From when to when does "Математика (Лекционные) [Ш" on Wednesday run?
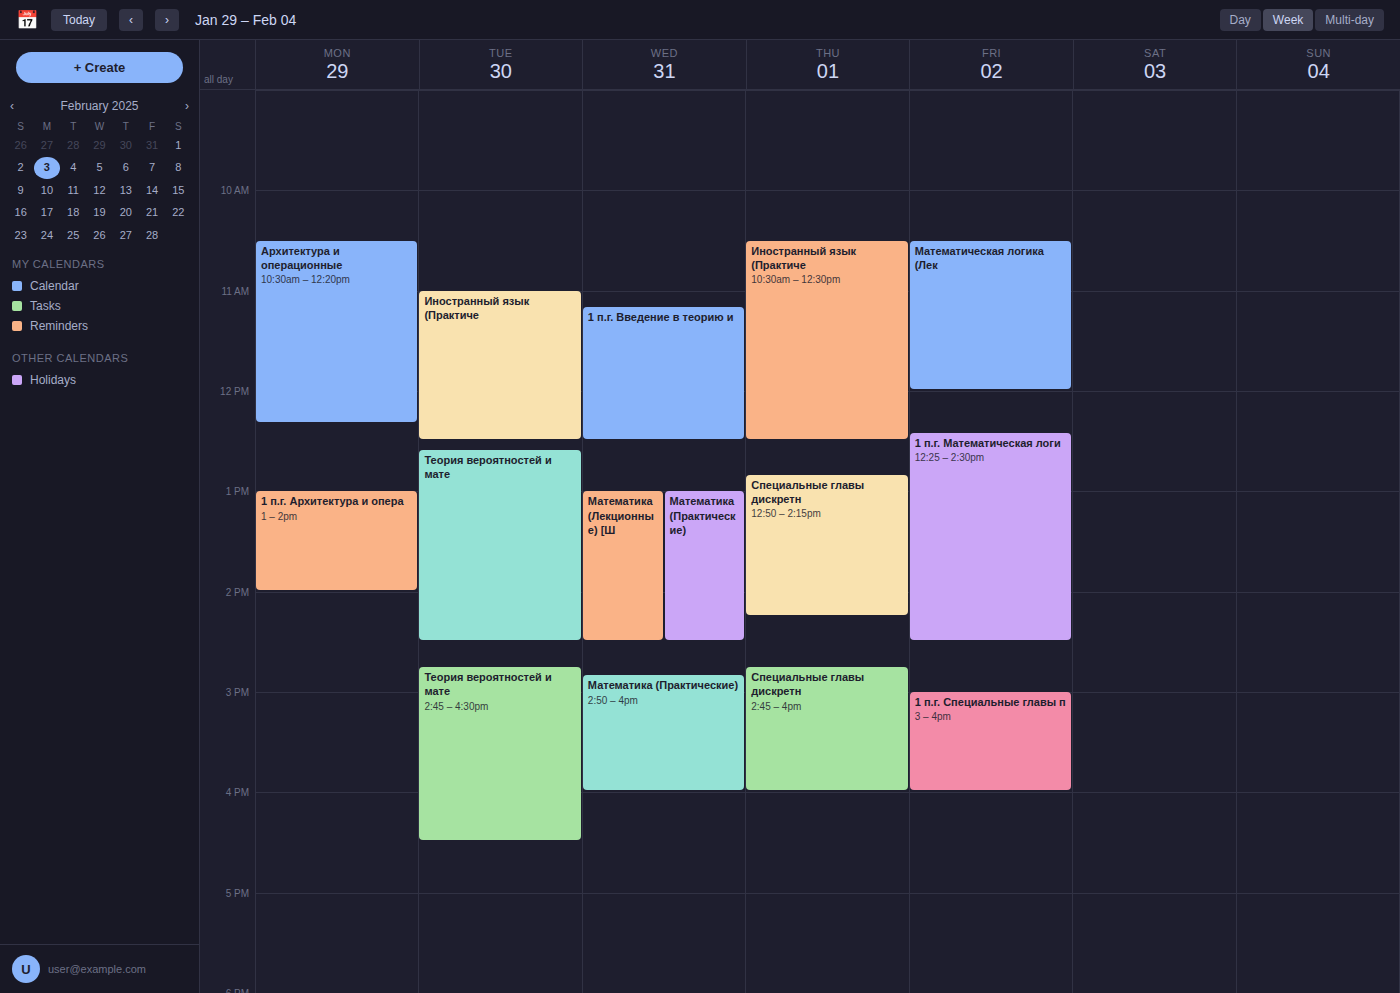
1:00 PM to 2:30 PM